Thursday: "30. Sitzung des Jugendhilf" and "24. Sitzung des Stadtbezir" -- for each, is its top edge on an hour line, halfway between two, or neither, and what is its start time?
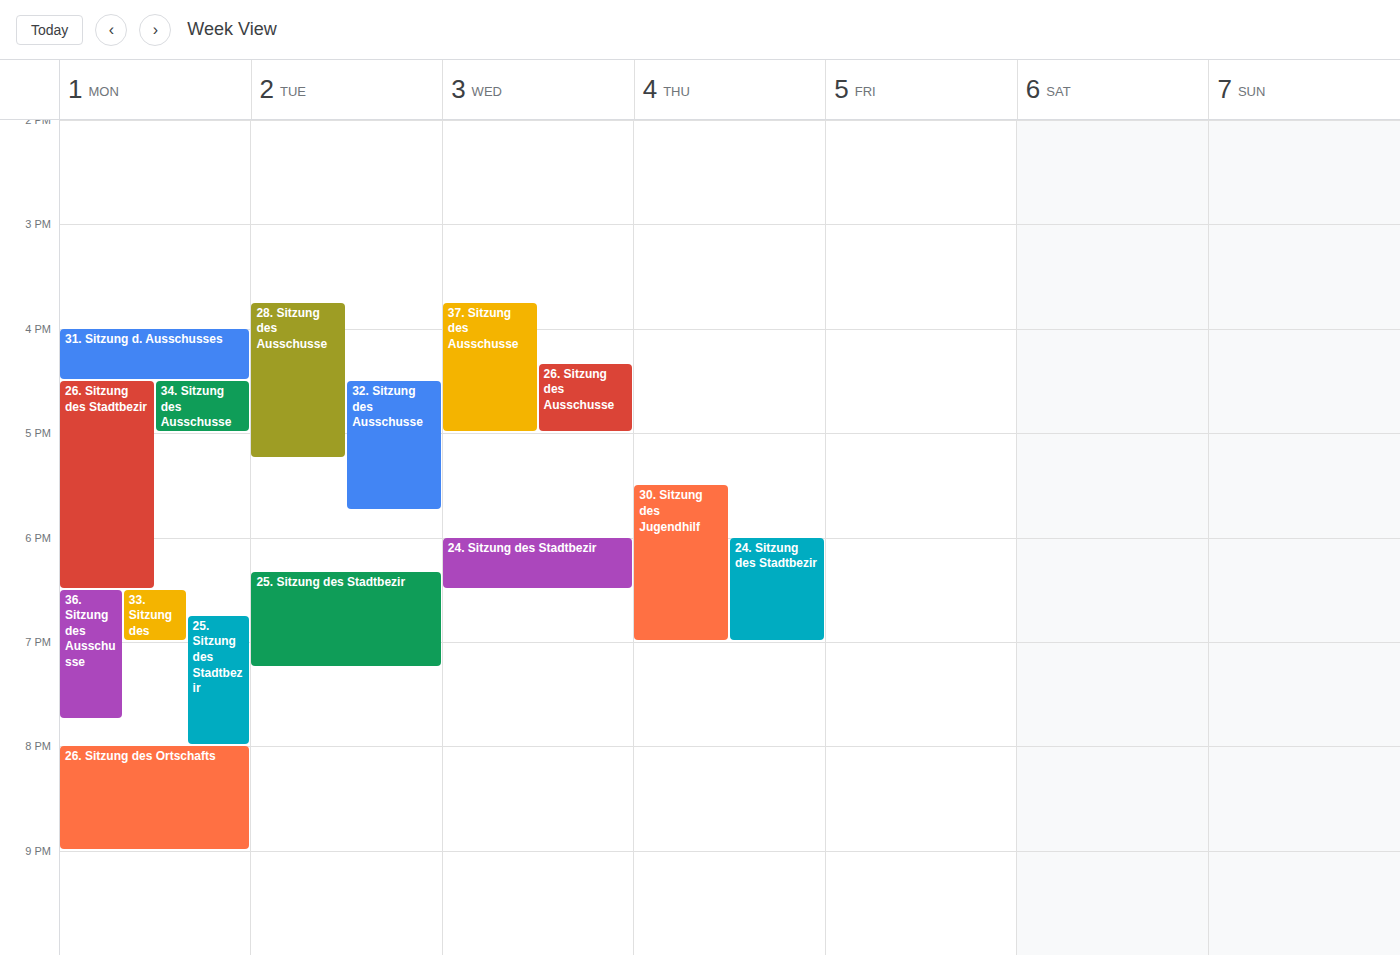
"30. Sitzung des Jugendhilf": 5:30 PM, halfway between the 5 PM and 6 PM lines. "24. Sitzung des Stadtbezir": 6:00 PM, exactly on the 6 PM line.